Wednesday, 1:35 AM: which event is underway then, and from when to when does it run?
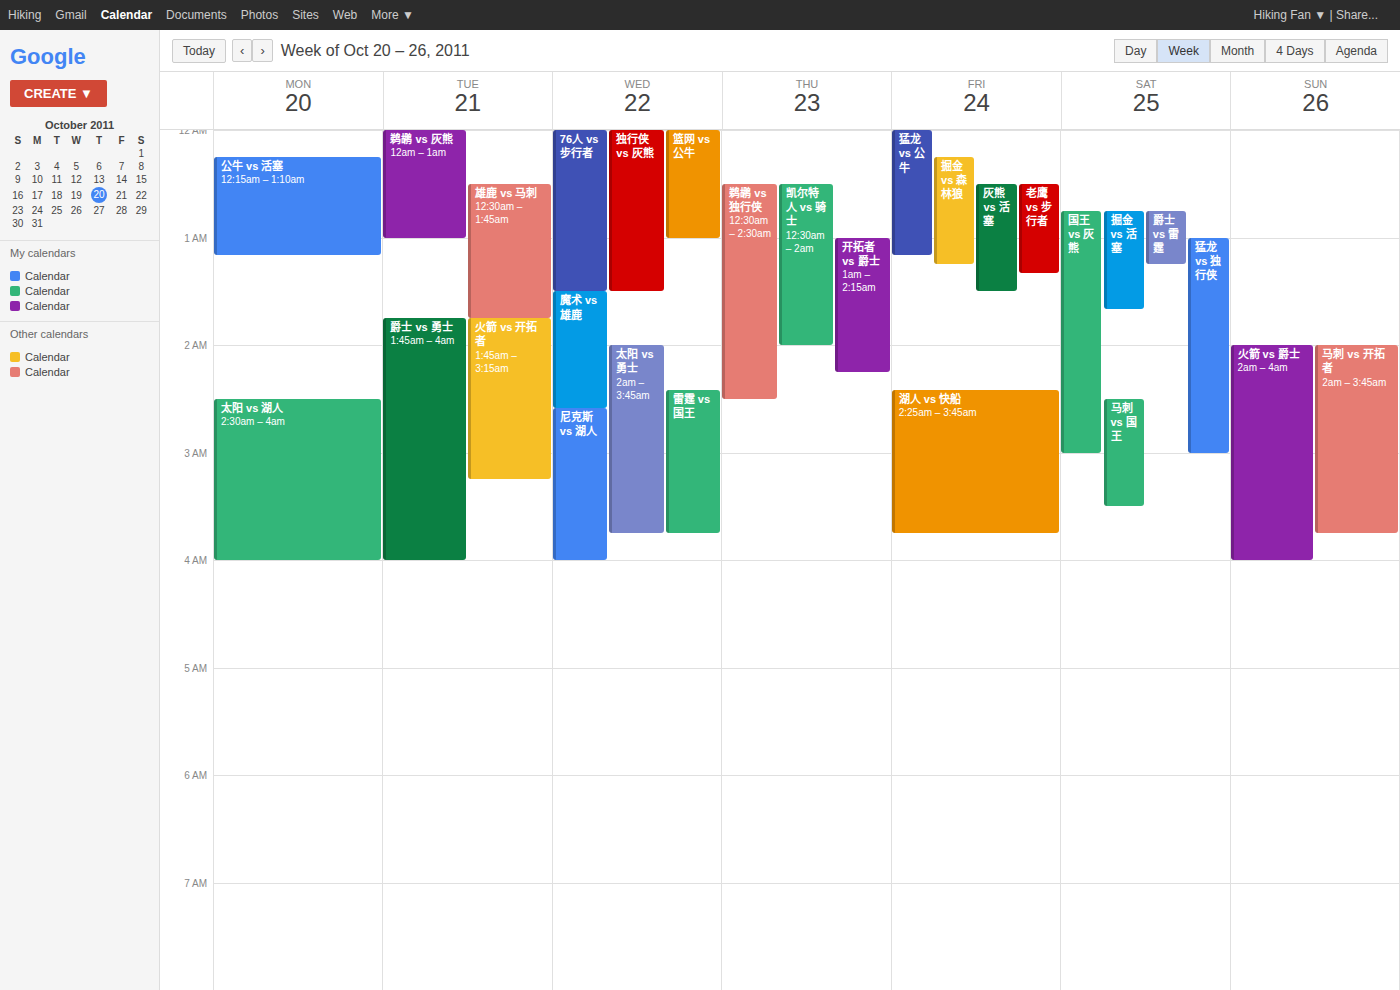
"魔术 vs 雄鹿", 1:30 AM to 2:35 AM